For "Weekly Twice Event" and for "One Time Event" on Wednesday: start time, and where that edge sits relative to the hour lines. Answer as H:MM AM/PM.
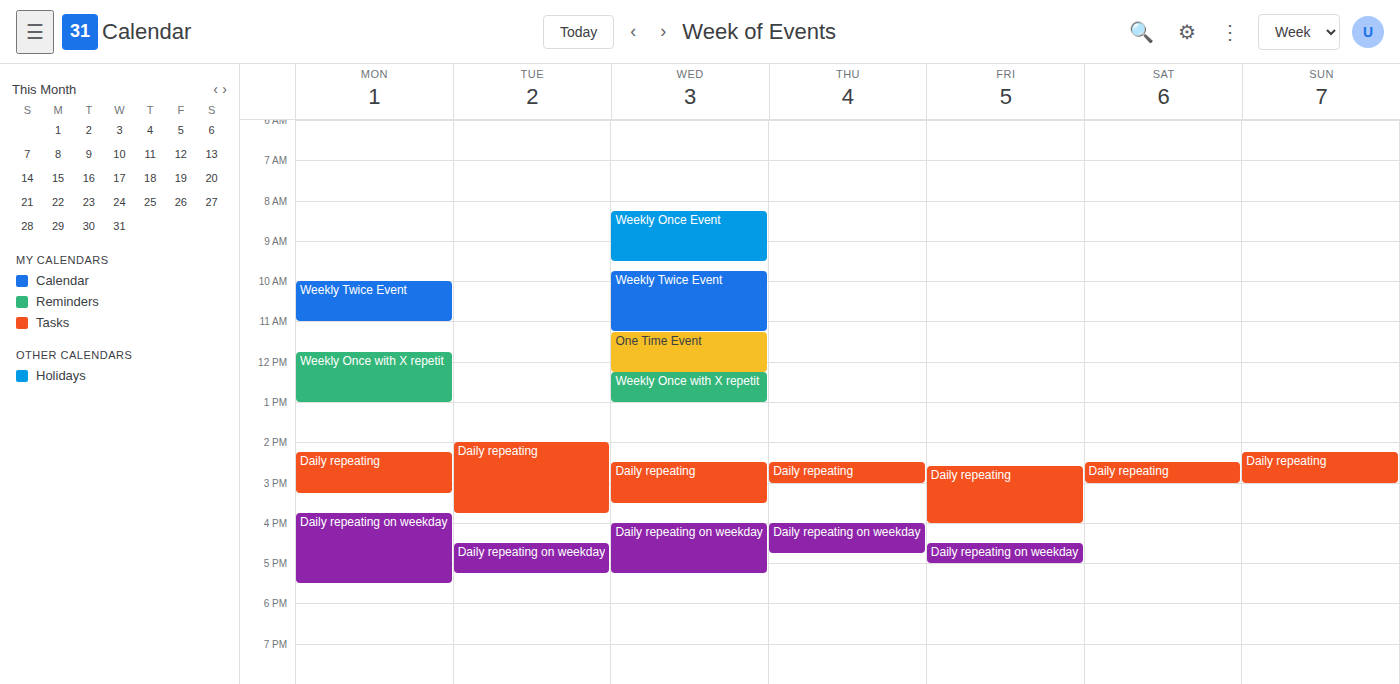
"Weekly Twice Event": 9:45 AM, neither: three quarters of the way from the 9 AM line to the 10 AM line. "One Time Event": 11:15 AM, neither: a quarter of the way from the 11 AM line to the 12 PM line.